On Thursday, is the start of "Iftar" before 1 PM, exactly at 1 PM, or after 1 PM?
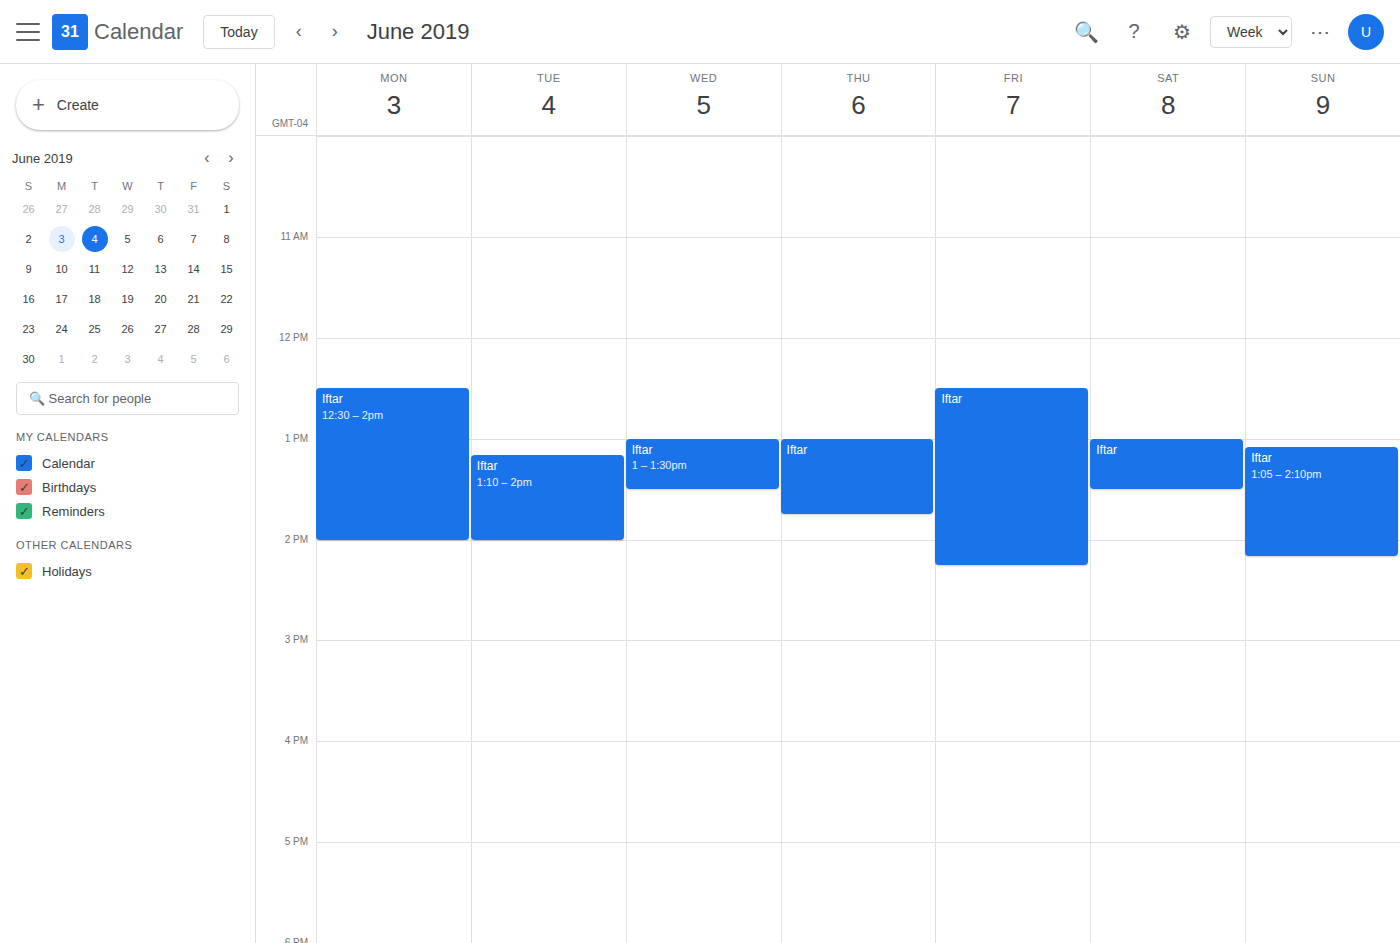
1:00 PM -- exactly at 1 PM, on the 1 PM line.